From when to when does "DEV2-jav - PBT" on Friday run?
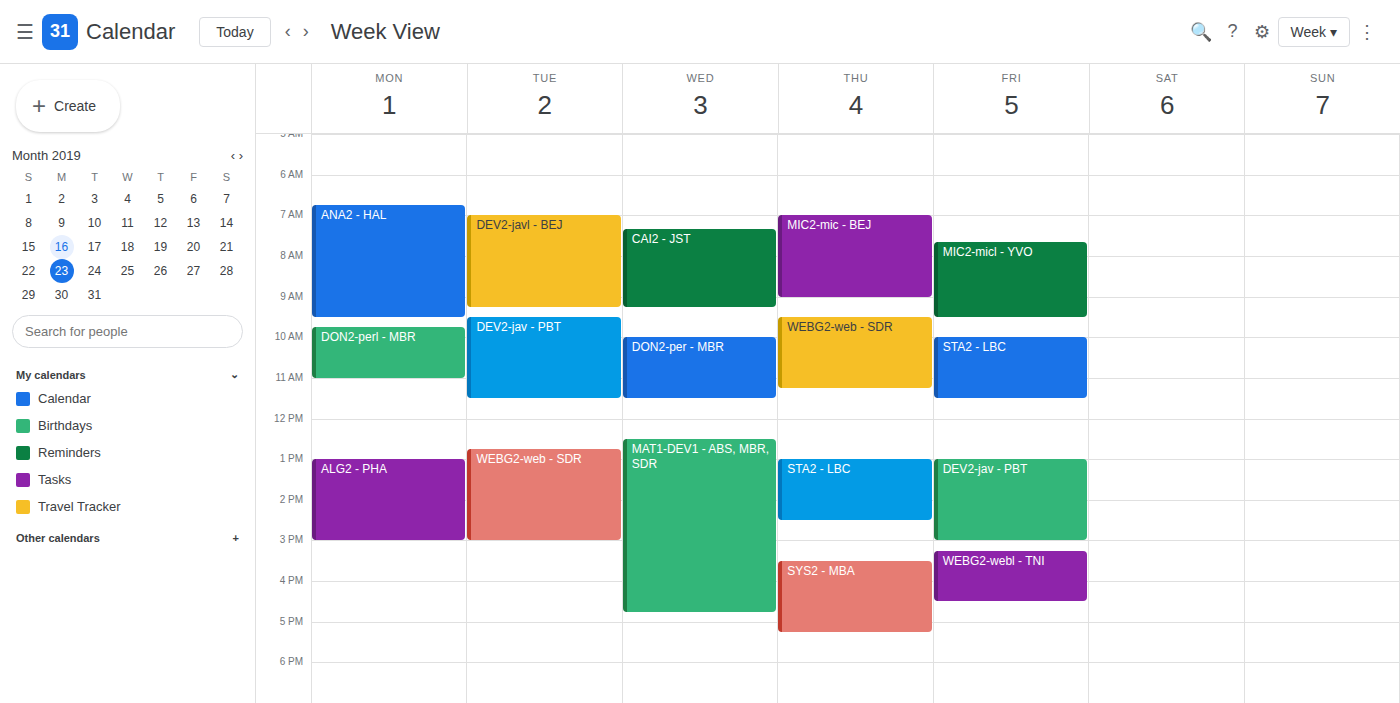
13:00 to 15:00